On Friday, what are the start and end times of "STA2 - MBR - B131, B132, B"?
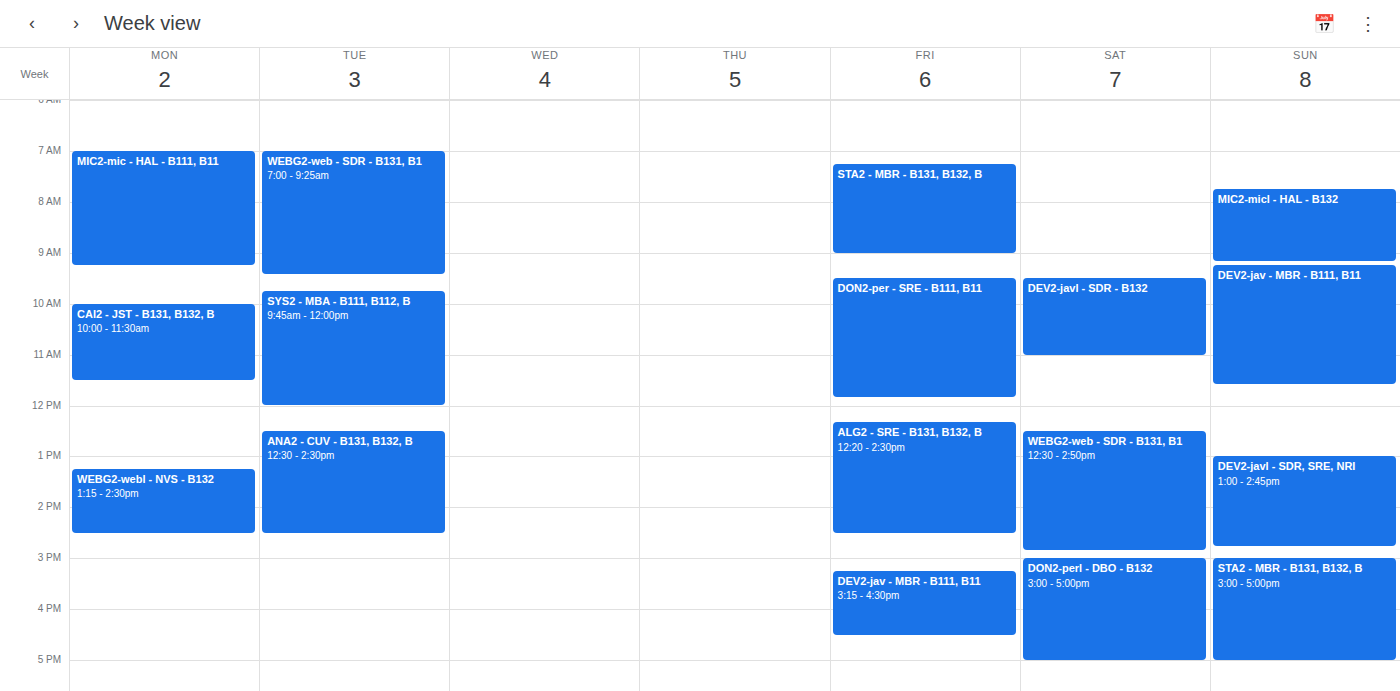
7:15 AM to 9:00 AM